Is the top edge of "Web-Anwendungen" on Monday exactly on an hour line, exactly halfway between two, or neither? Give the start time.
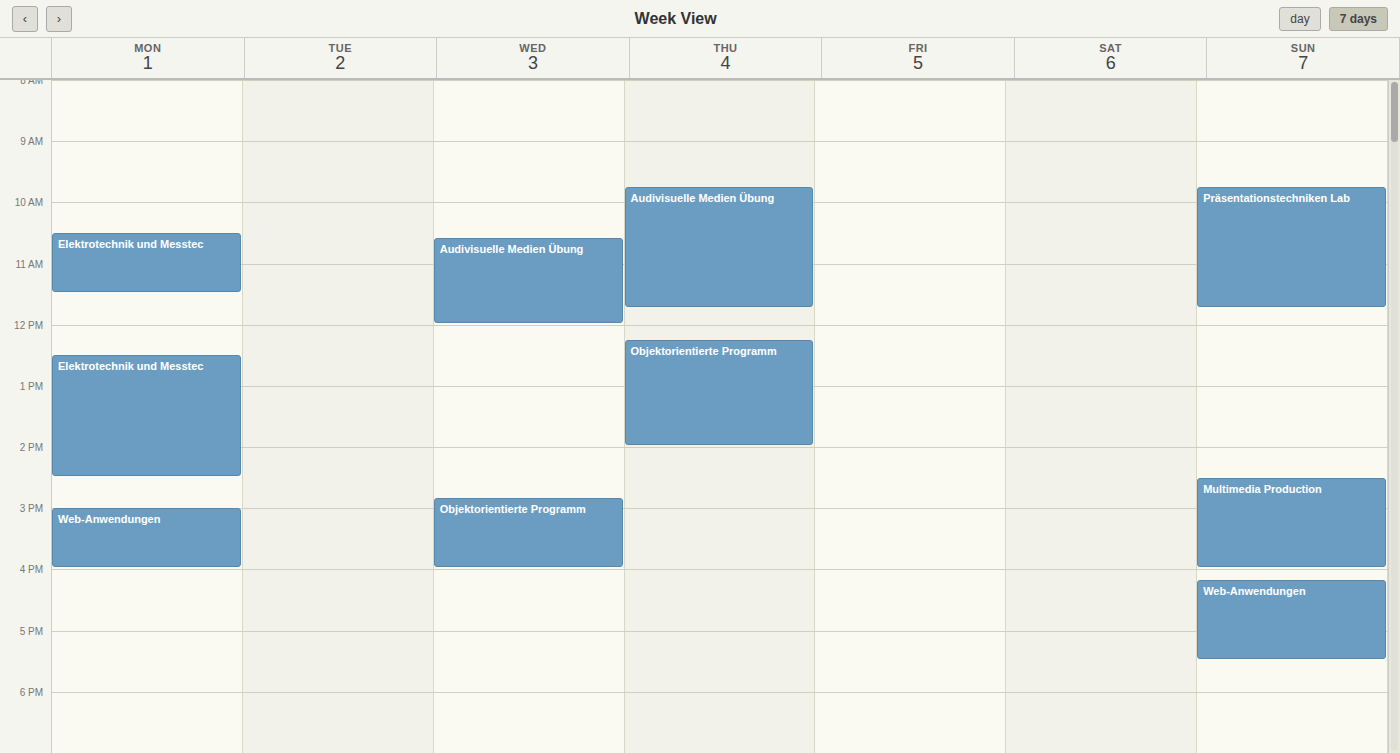
15:00 -- exactly on the 15:00 line.